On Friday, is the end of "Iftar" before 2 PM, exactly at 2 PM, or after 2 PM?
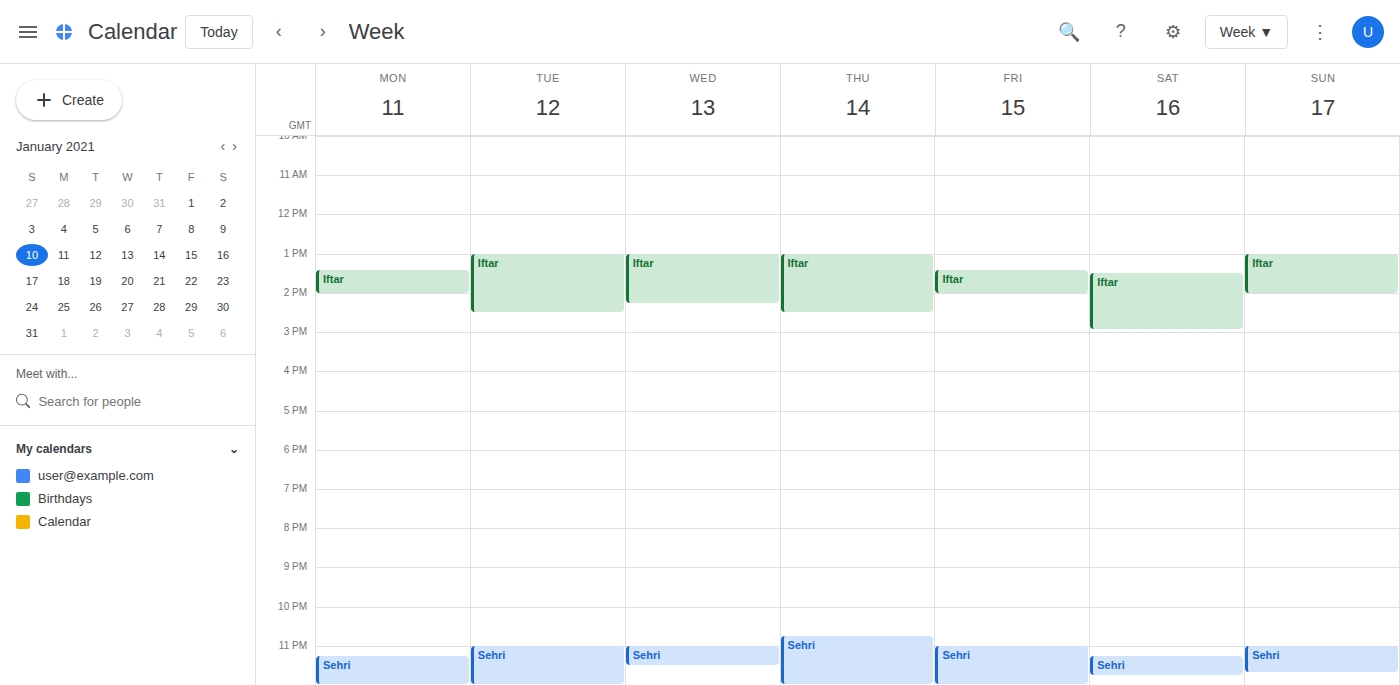
2:00 PM -- exactly at 2 PM, on the 2 PM line.